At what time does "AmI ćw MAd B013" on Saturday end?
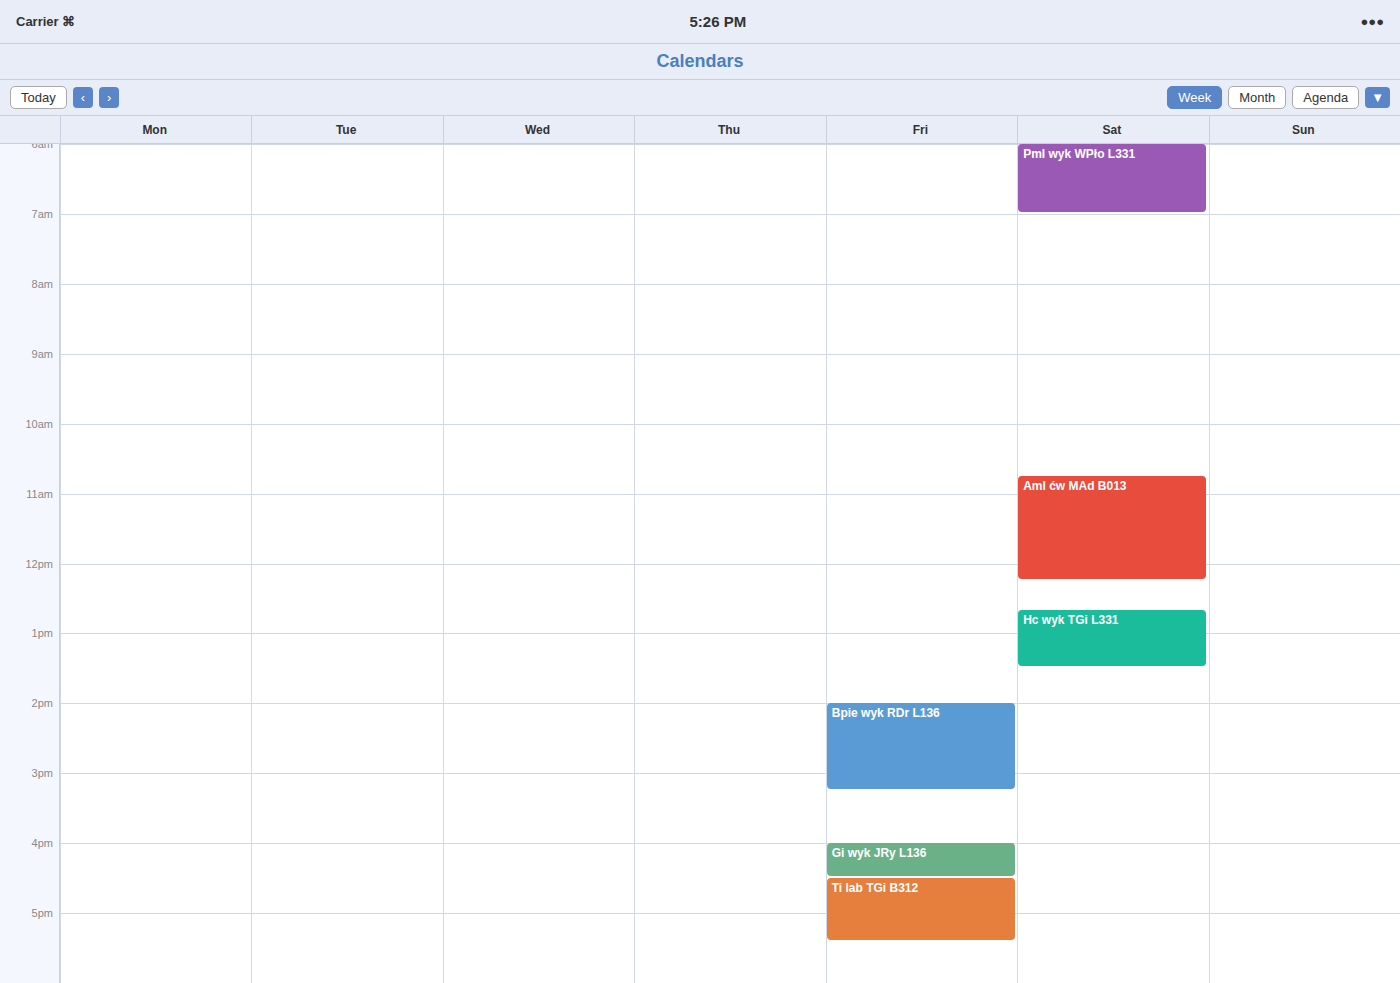
12:15 PM